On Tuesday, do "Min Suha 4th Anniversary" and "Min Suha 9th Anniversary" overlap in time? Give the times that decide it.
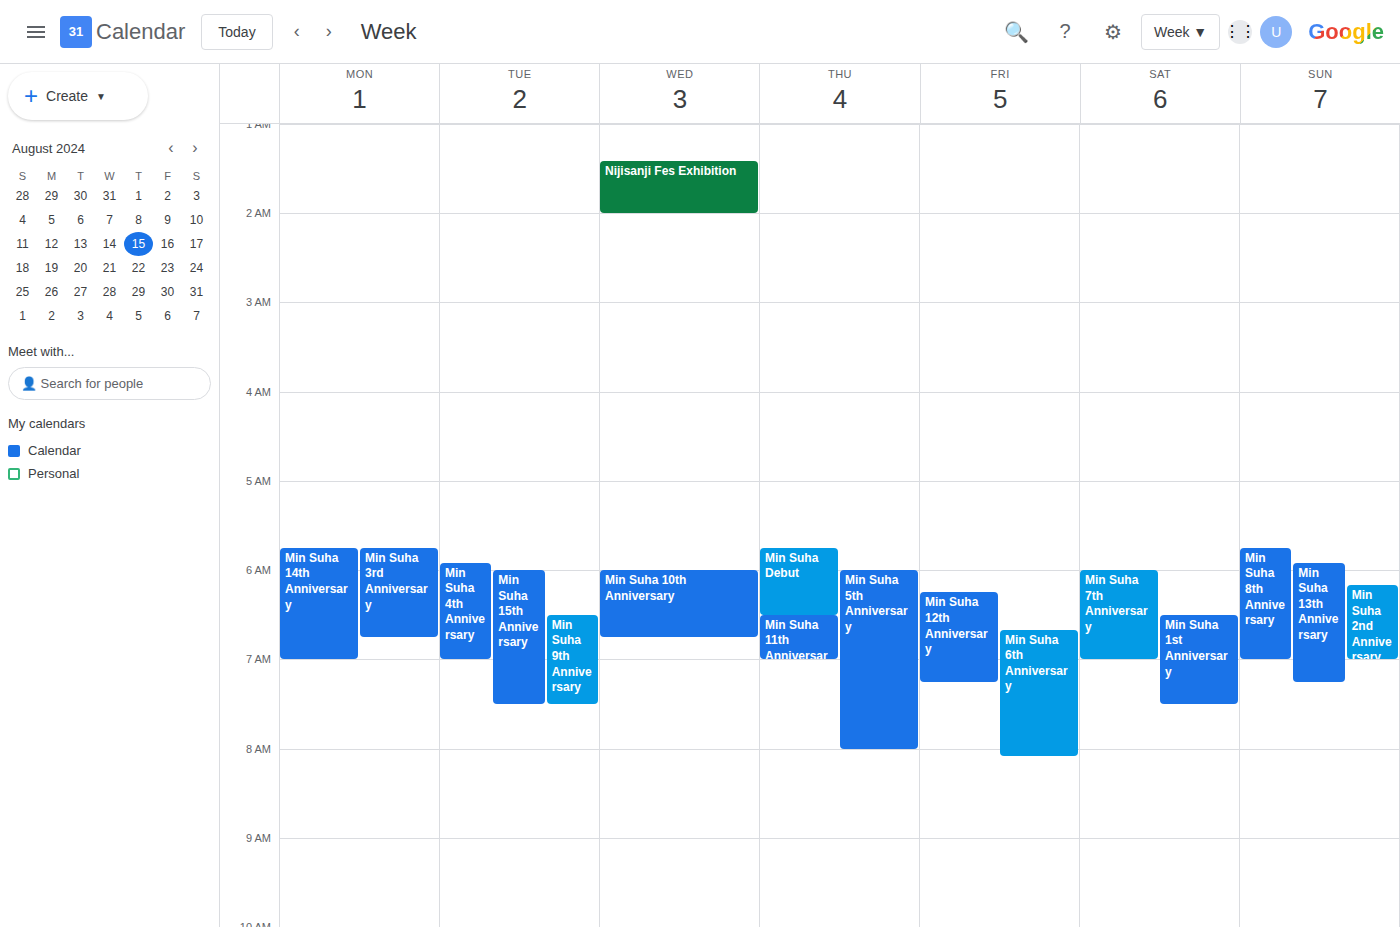
"Min Suha 9th Anniversary" starts at 06:30, before "Min Suha 4th Anniversary" ends at 07:00 -- they overlap.